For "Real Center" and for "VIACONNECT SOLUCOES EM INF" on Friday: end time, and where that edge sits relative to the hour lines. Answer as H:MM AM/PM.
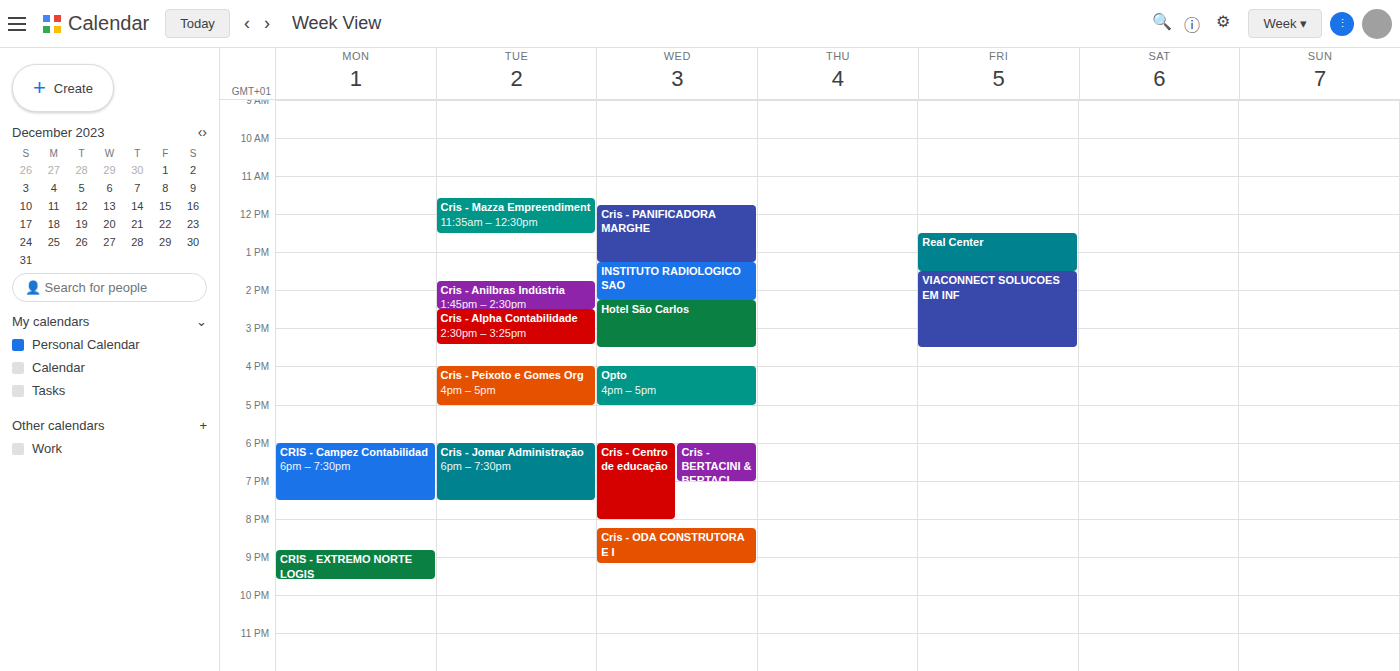
"Real Center": 1:30 PM, halfway between the 1 PM and 2 PM lines. "VIACONNECT SOLUCOES EM INF": 3:30 PM, halfway between the 3 PM and 4 PM lines.